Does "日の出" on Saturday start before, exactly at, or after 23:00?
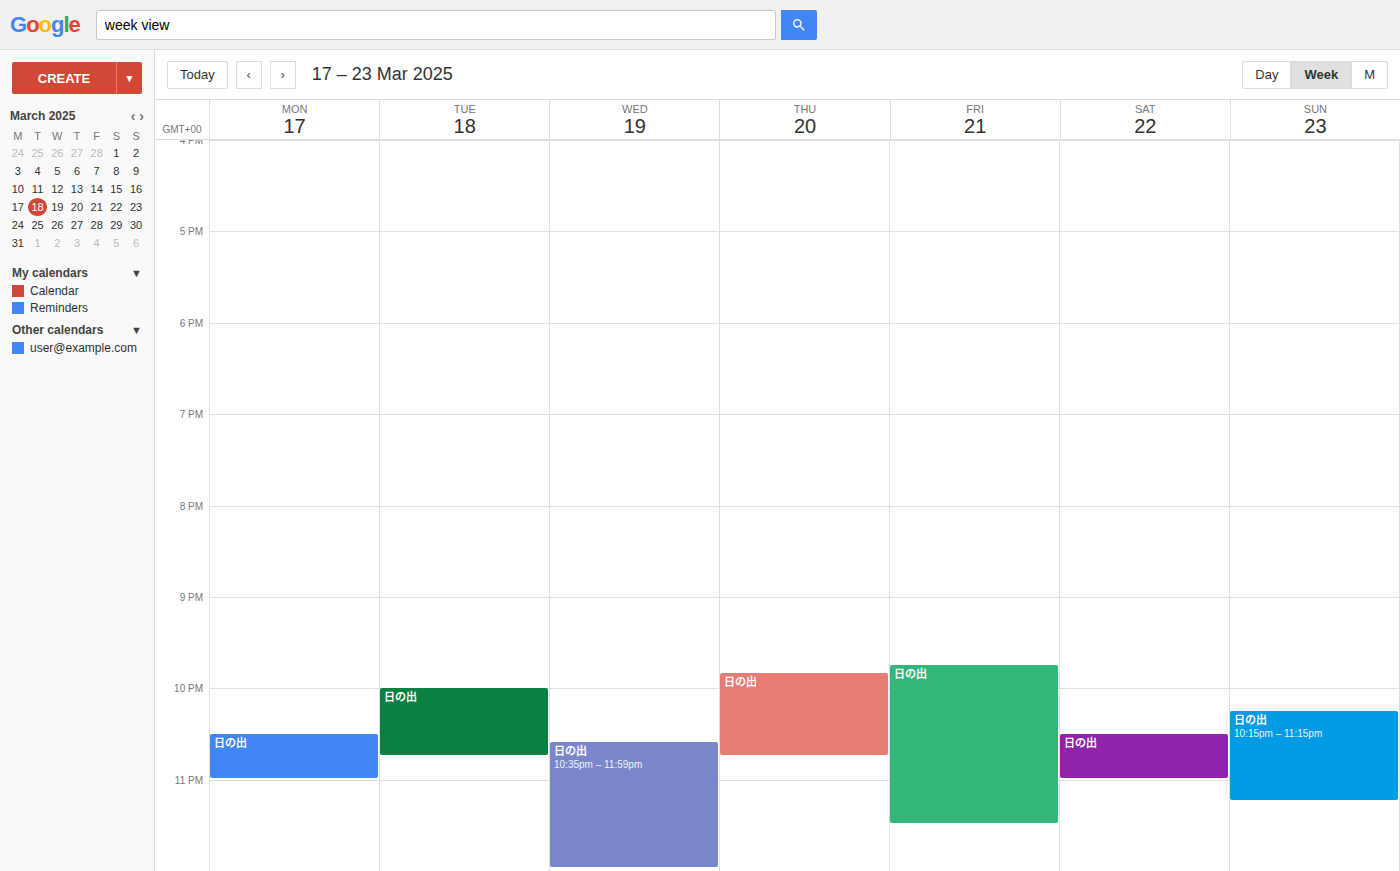
22:30 -- before 23:00, 30 minutes above the 23:00 line.